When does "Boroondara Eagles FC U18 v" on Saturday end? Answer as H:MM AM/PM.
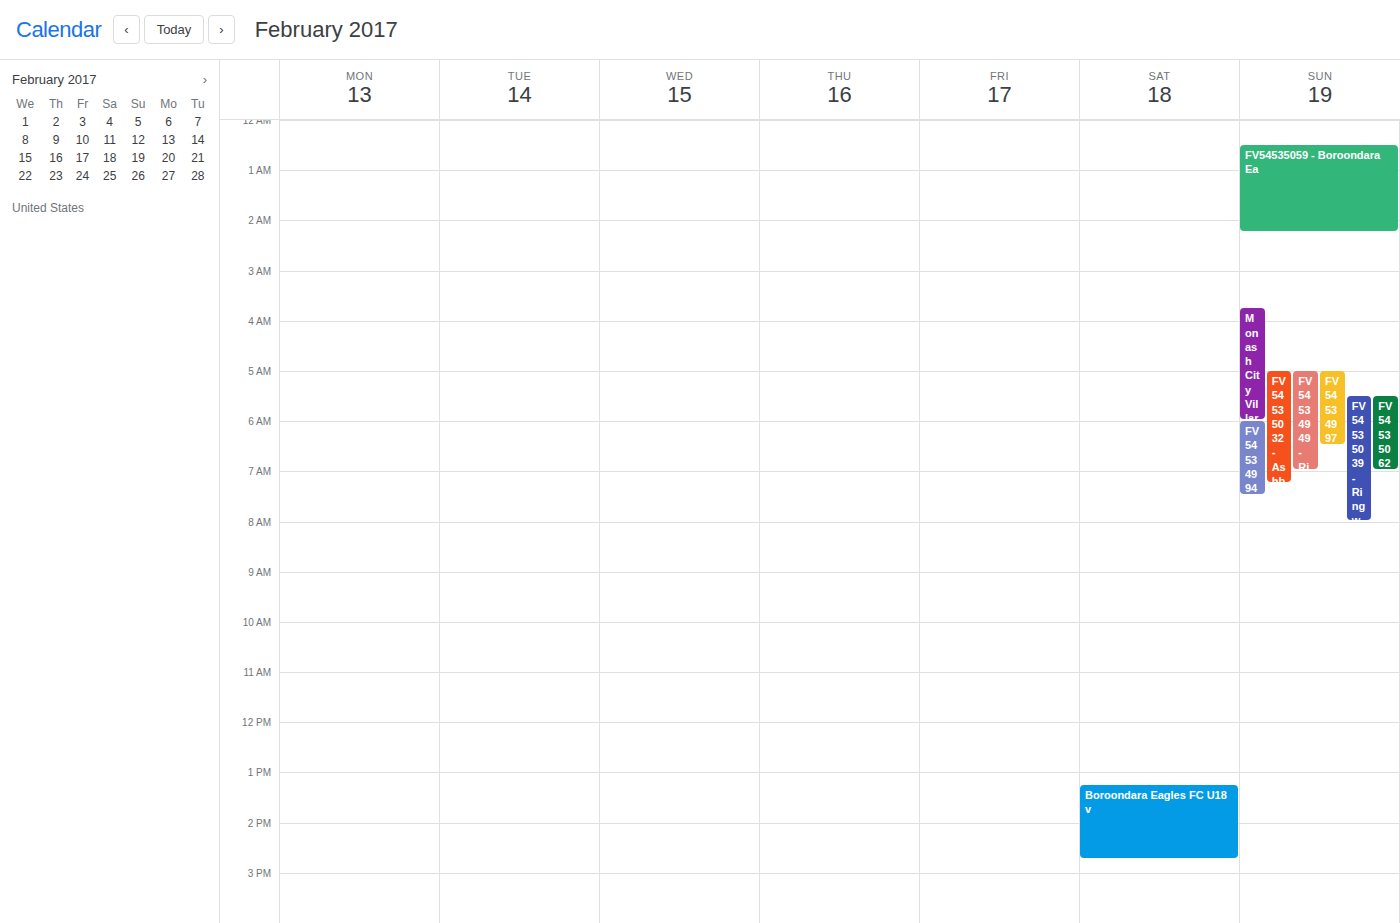
2:45 PM